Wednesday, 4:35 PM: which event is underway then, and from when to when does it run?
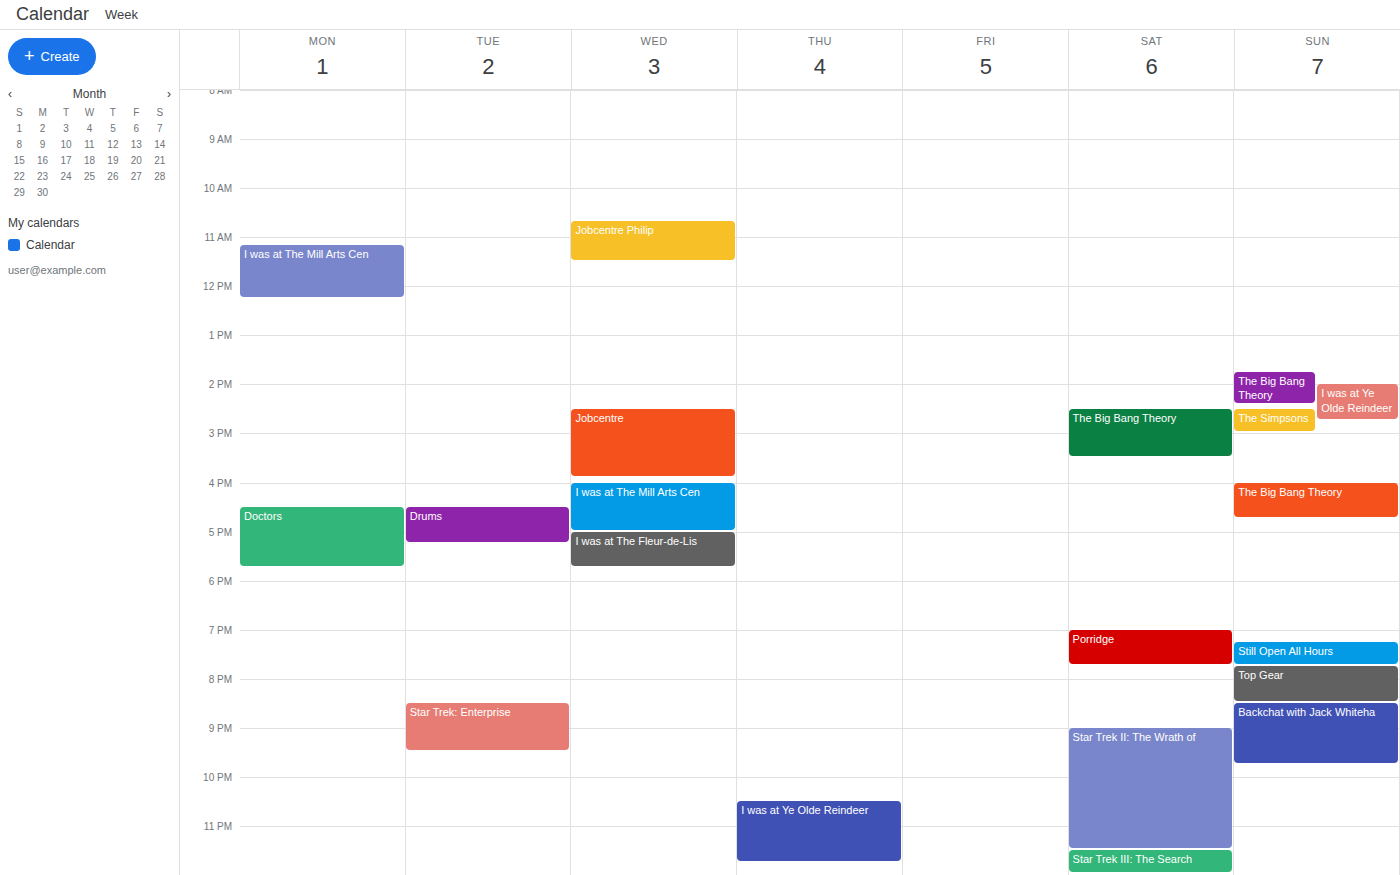
"I was at The Mill Arts Cen", 4:00 PM to 5:00 PM